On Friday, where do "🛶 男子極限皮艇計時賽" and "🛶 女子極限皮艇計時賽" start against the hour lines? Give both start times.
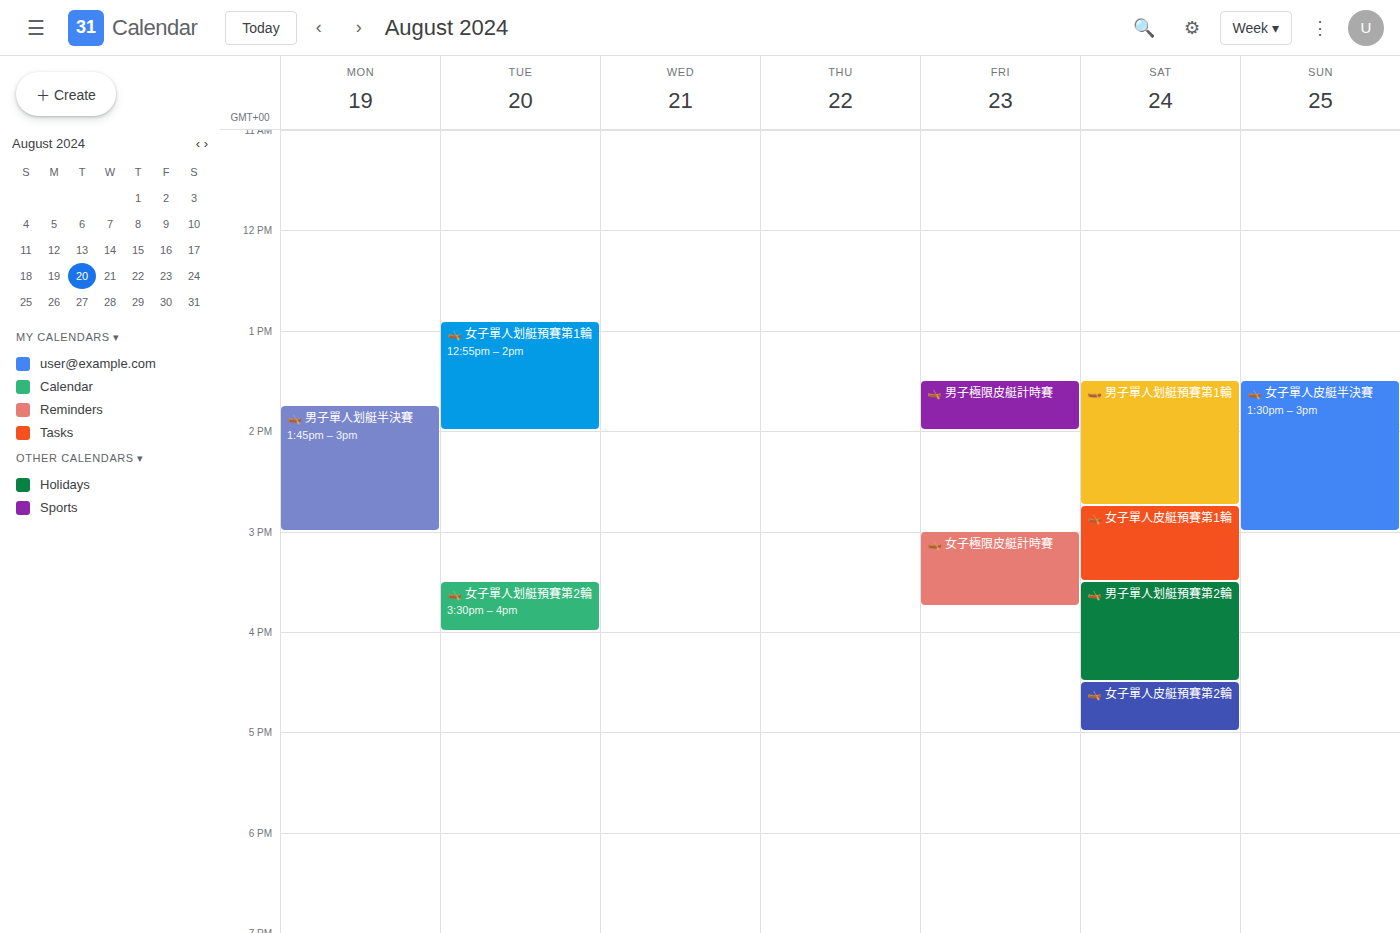
"🛶 男子極限皮艇計時賽": 1:30 PM, halfway between the 1 PM and 2 PM lines. "🛶 女子極限皮艇計時賽": 3:00 PM, exactly on the 3 PM line.